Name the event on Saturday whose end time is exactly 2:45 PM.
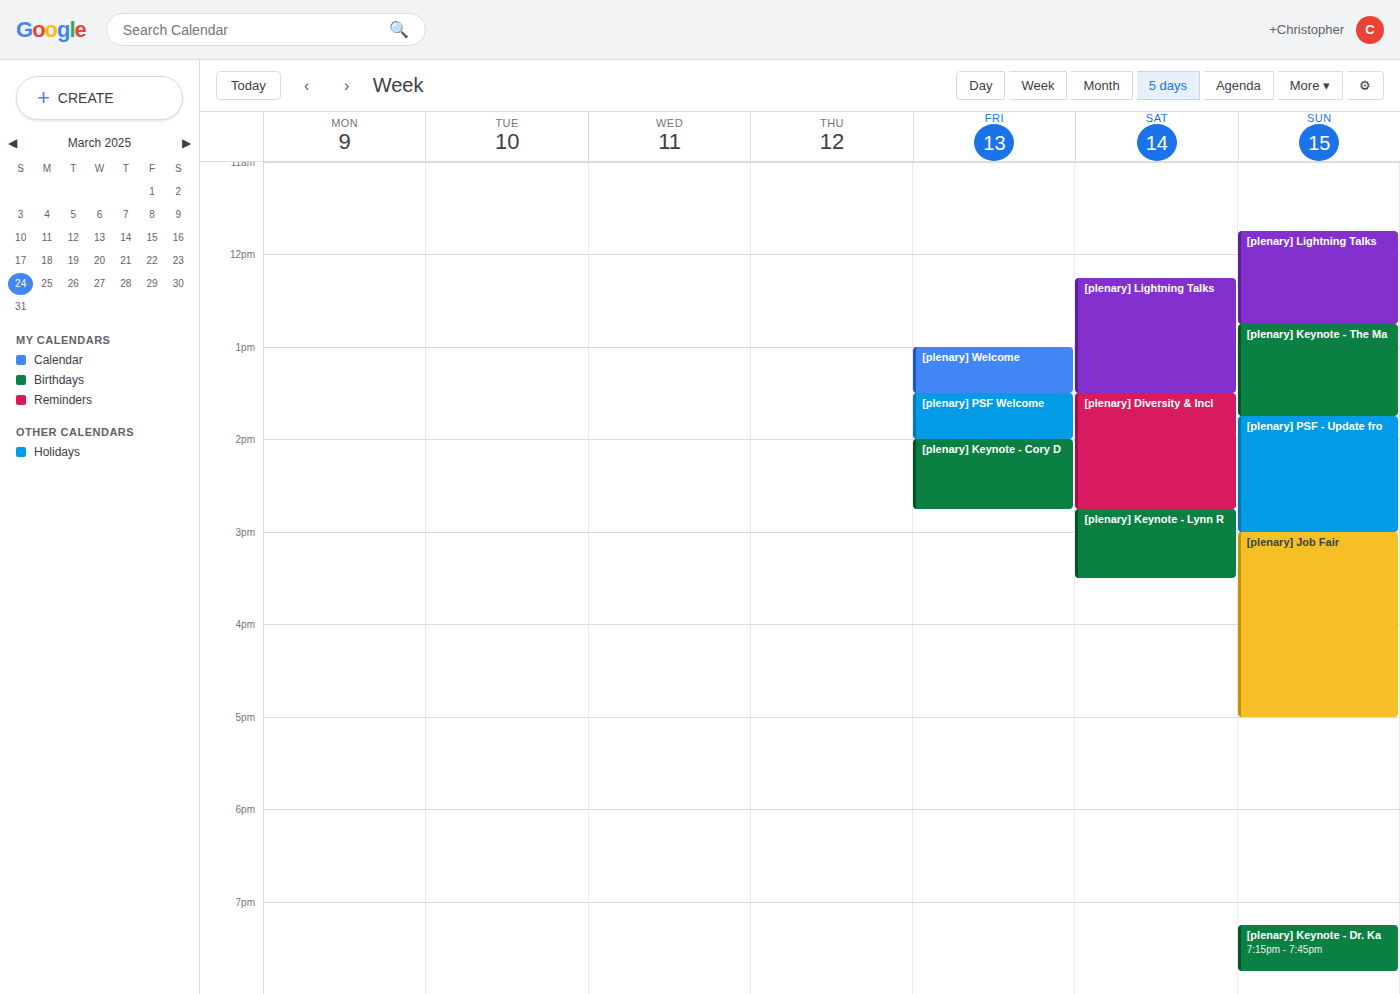
"[plenary] Diversity & Incl"